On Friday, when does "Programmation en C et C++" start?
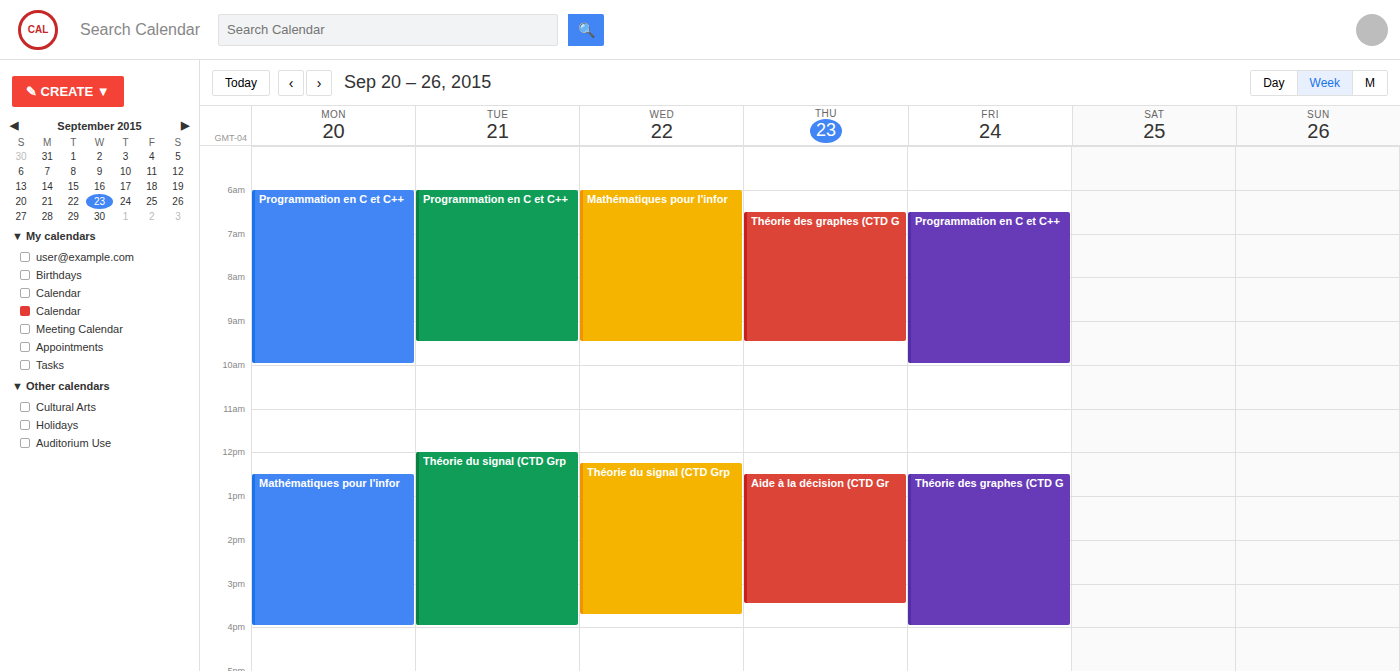
6:30 AM